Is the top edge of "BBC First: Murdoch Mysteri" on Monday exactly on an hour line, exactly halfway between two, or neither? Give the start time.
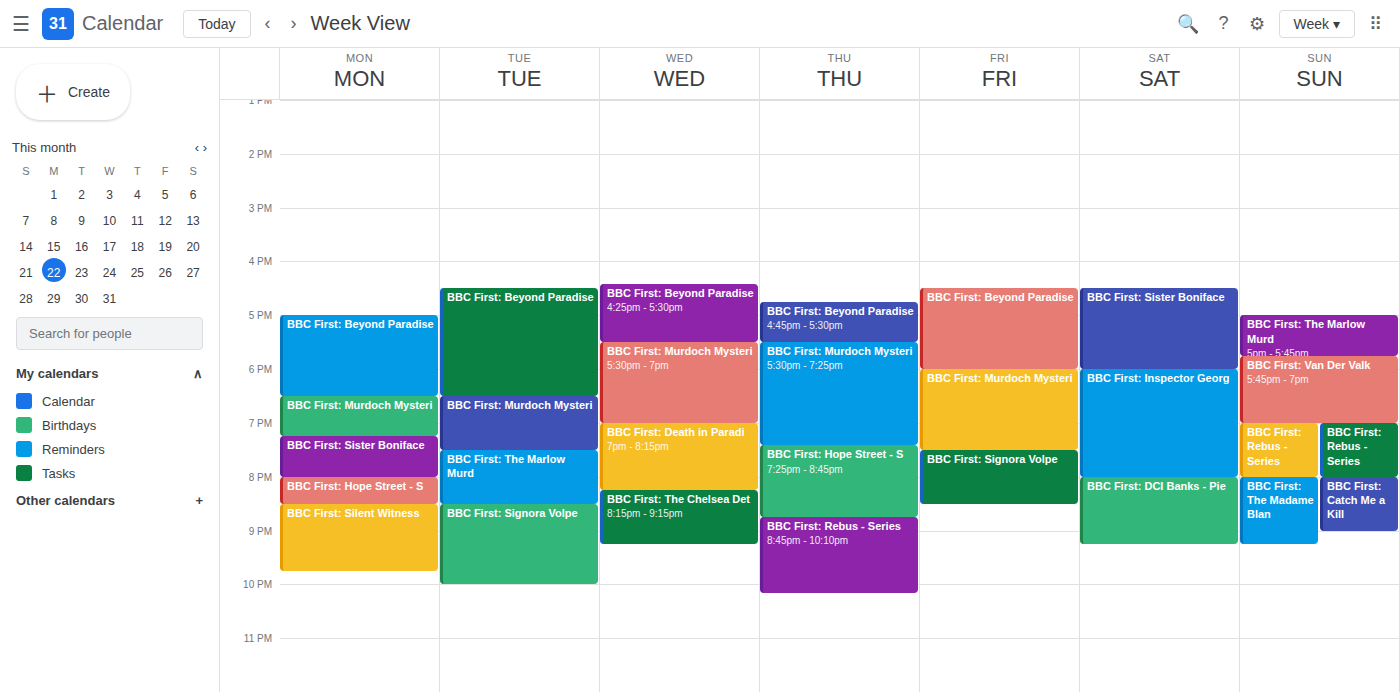
6:30 PM -- halfway between the 6 PM and 7 PM lines.